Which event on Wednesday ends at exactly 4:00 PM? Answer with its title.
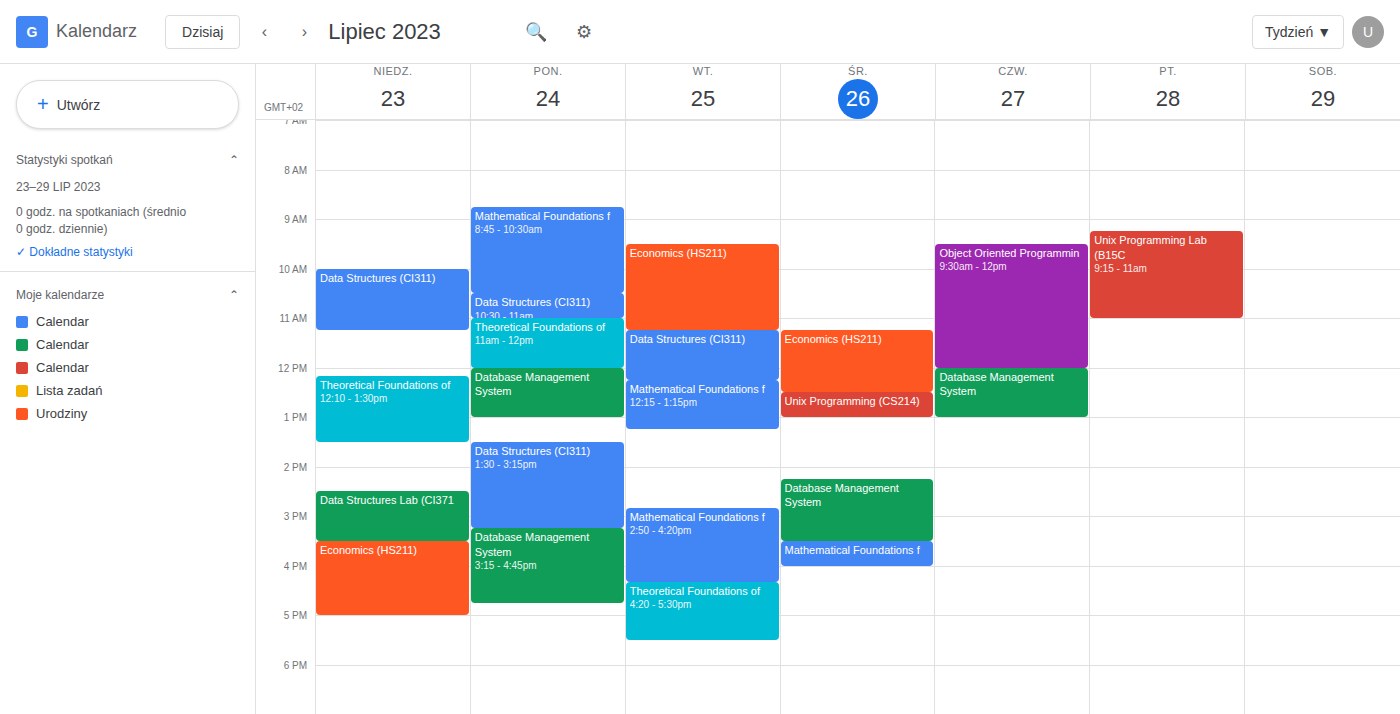
"Mathematical Foundations f"